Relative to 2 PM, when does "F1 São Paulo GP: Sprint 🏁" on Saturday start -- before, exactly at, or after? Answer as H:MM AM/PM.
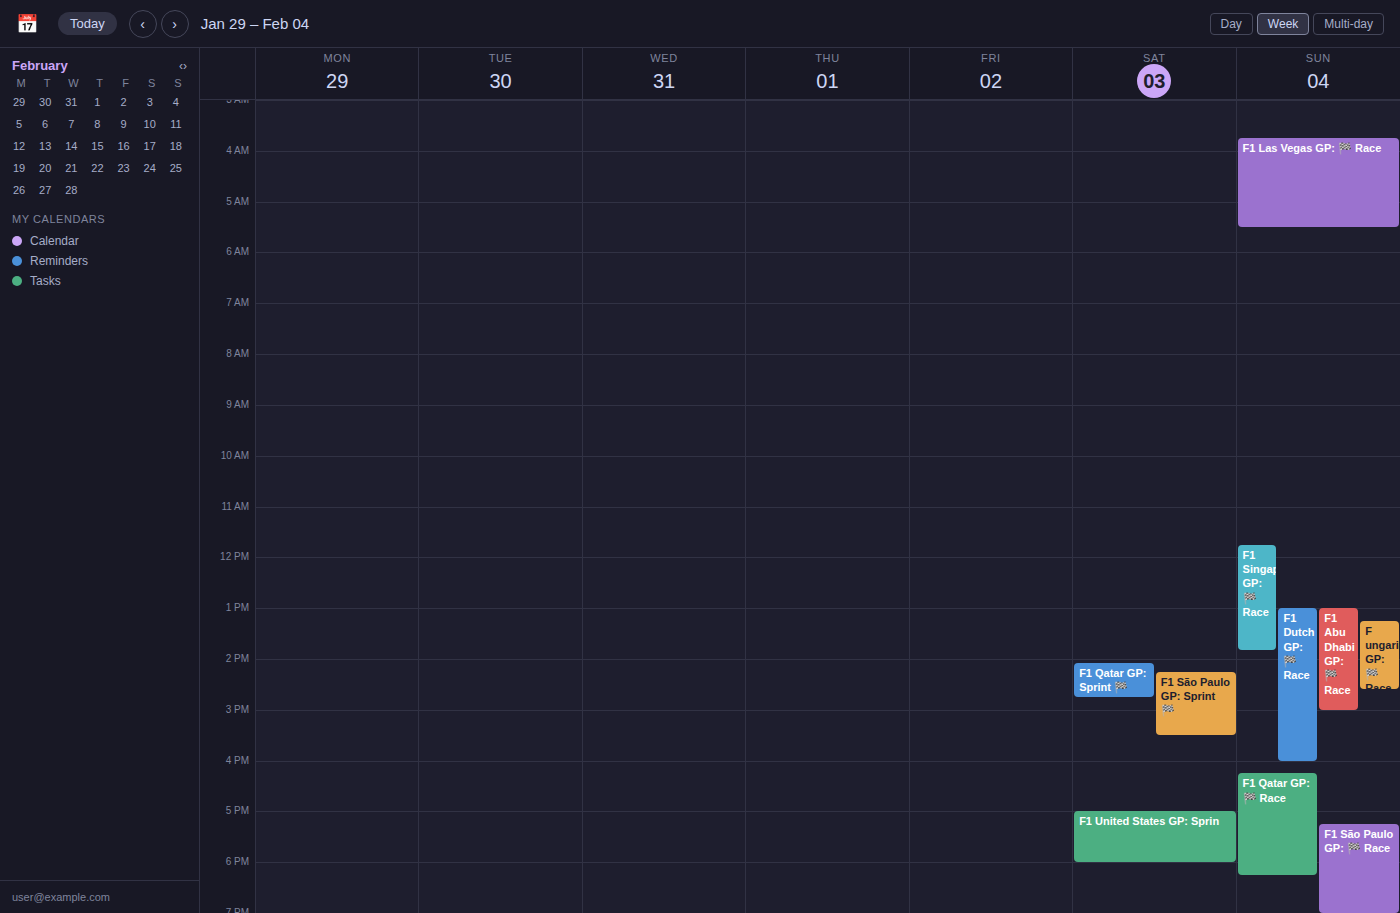
2:15 PM -- after 2 PM, 15 minutes below the 2 PM line.